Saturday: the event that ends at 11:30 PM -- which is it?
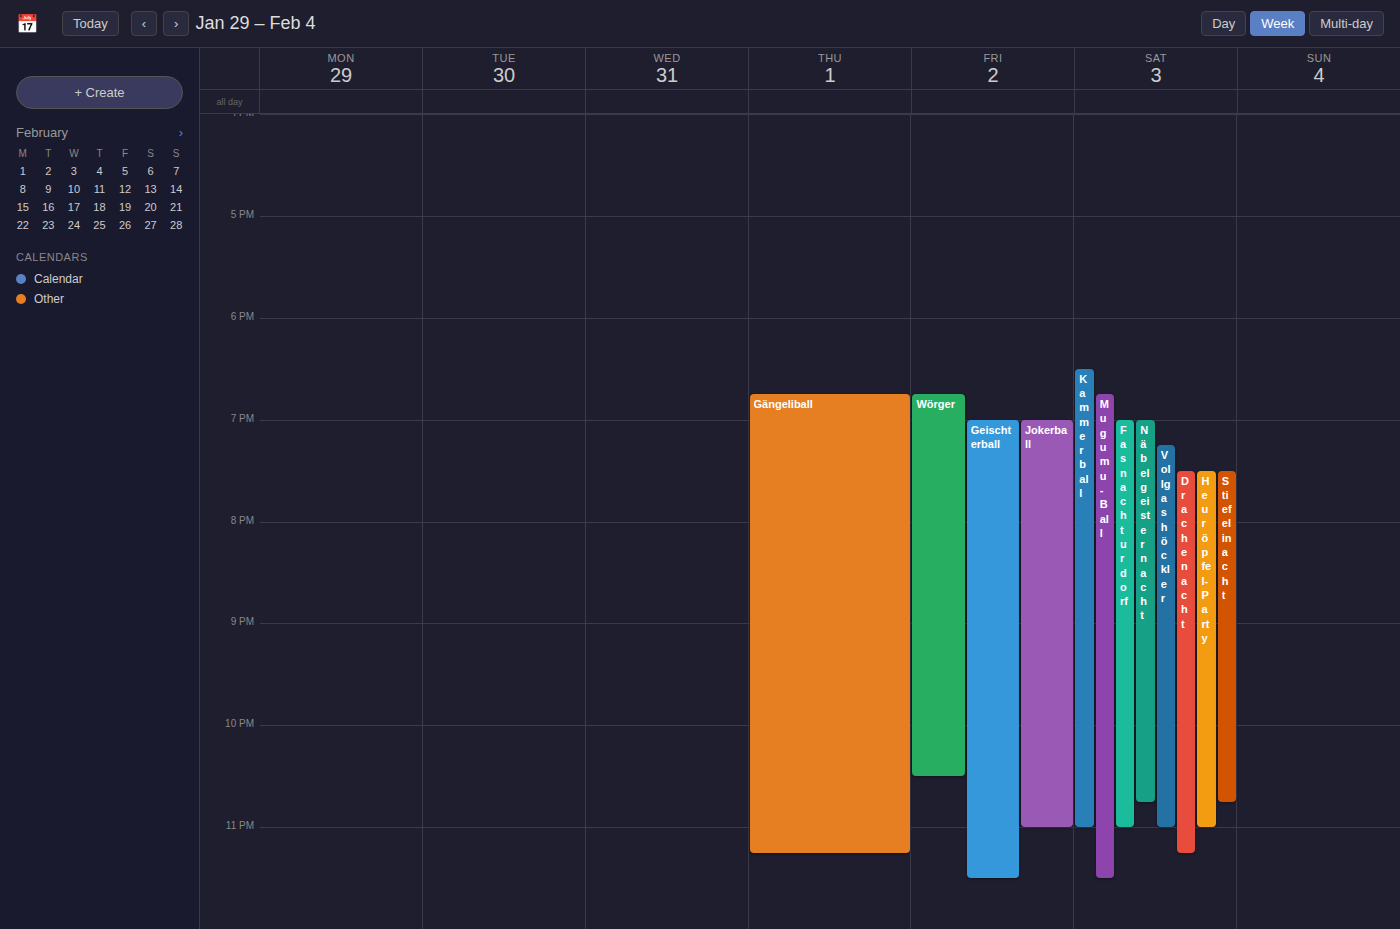
"Mugumu-Ball"